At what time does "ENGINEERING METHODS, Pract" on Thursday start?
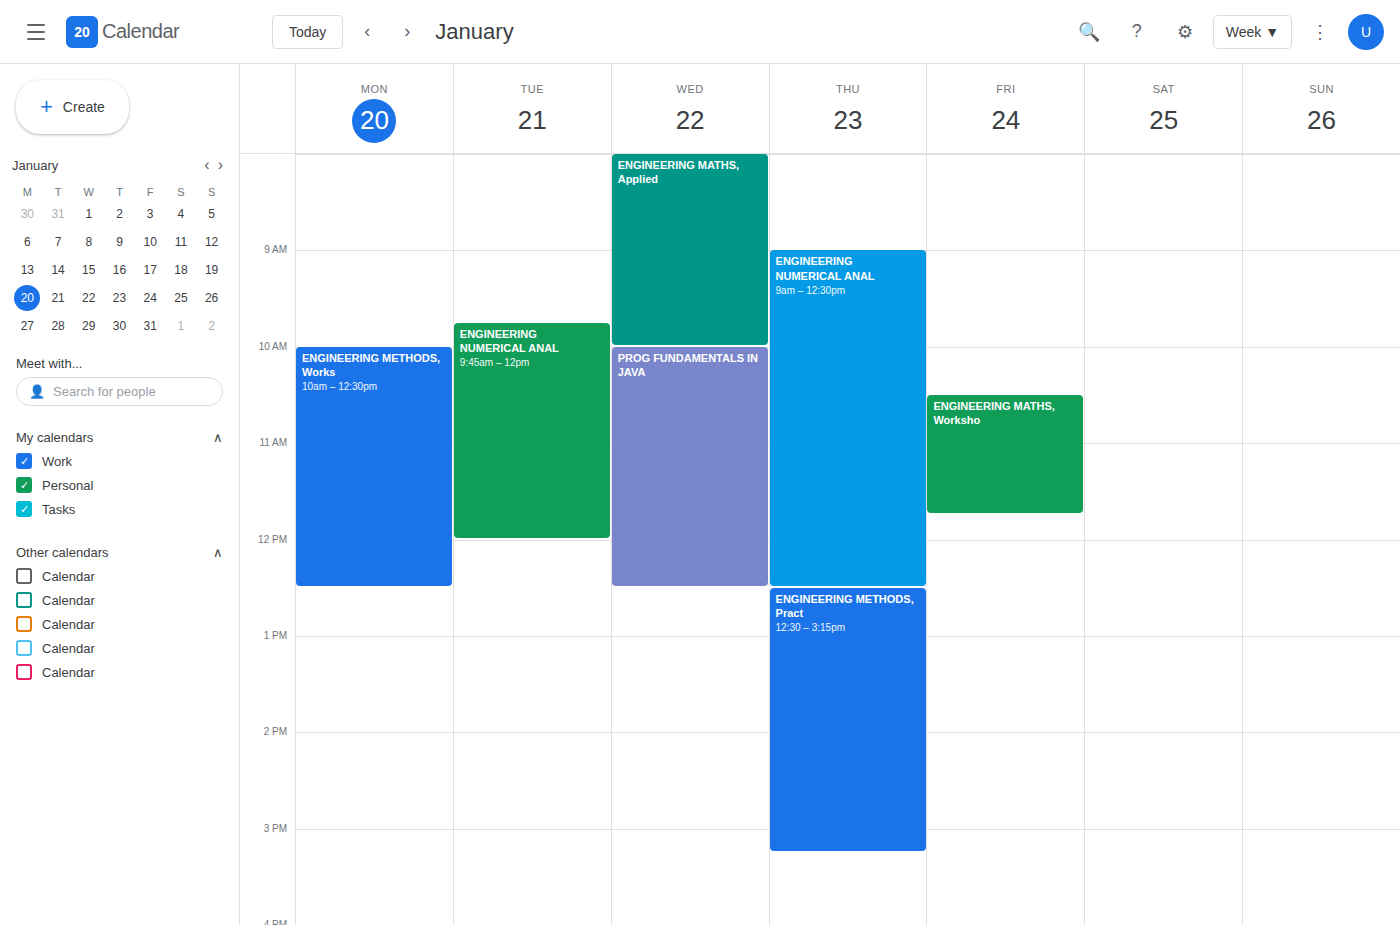
12:30 PM